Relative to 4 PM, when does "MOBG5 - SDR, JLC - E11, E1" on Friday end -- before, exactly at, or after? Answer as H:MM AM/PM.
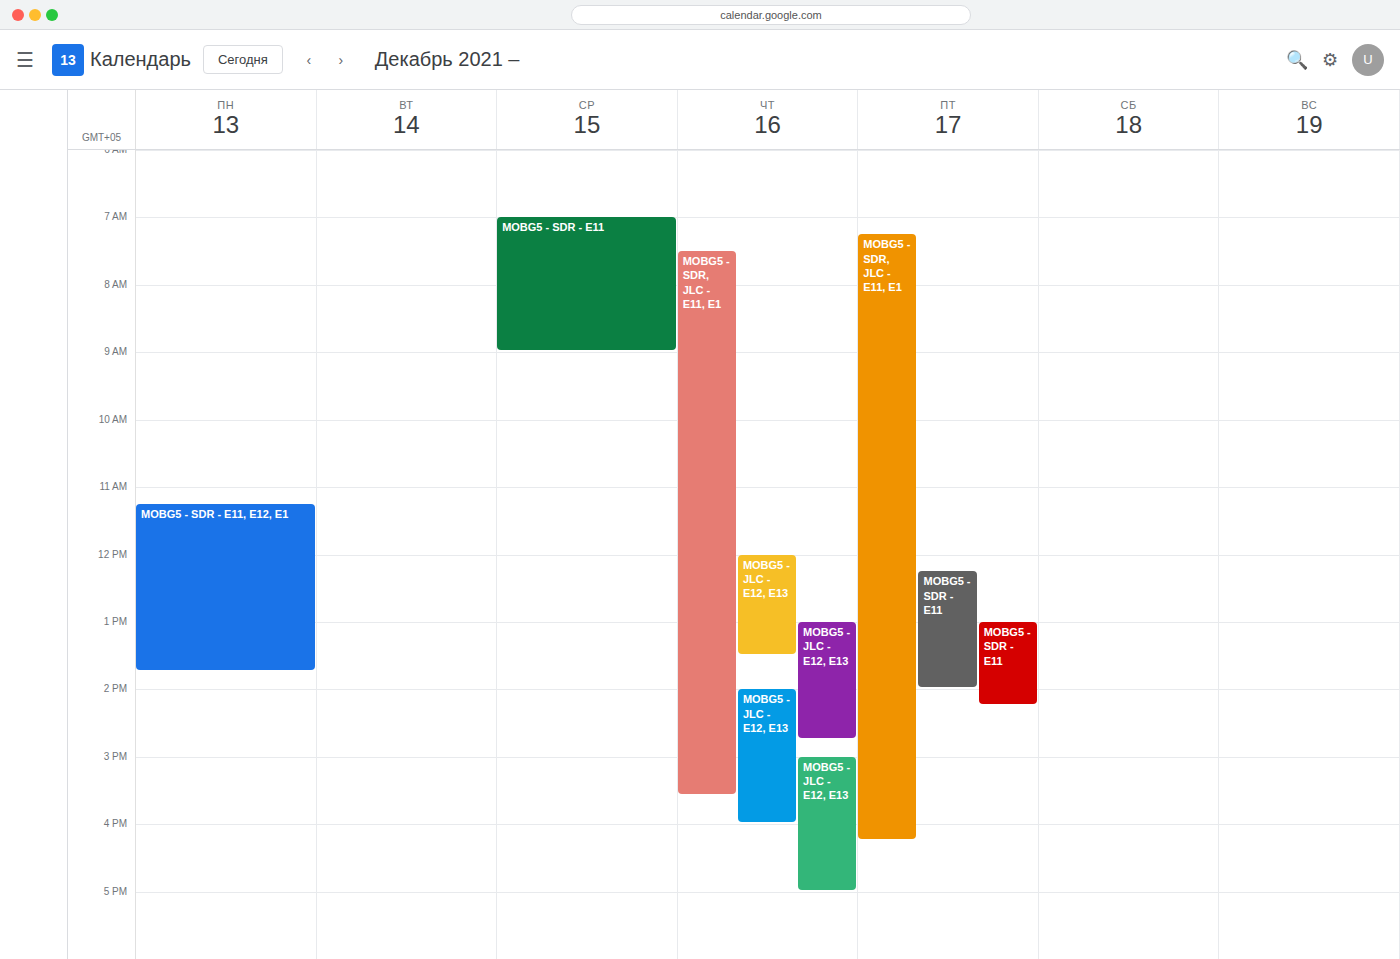
4:15 PM -- after 4 PM, 15 minutes below the 4 PM line.